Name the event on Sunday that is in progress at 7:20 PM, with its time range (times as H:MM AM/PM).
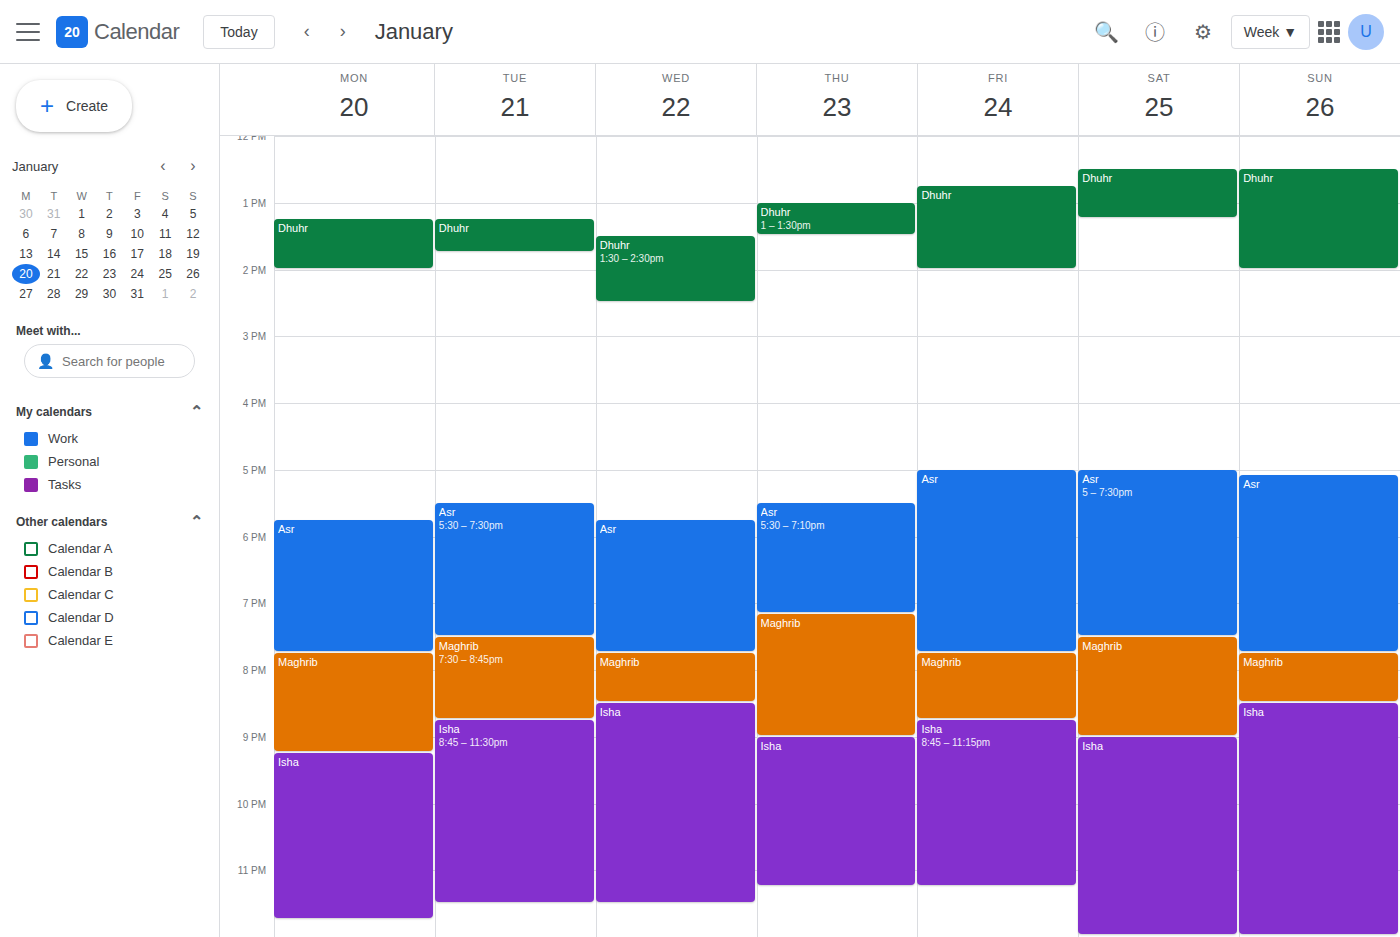
"Asr", 5:05 PM to 7:45 PM